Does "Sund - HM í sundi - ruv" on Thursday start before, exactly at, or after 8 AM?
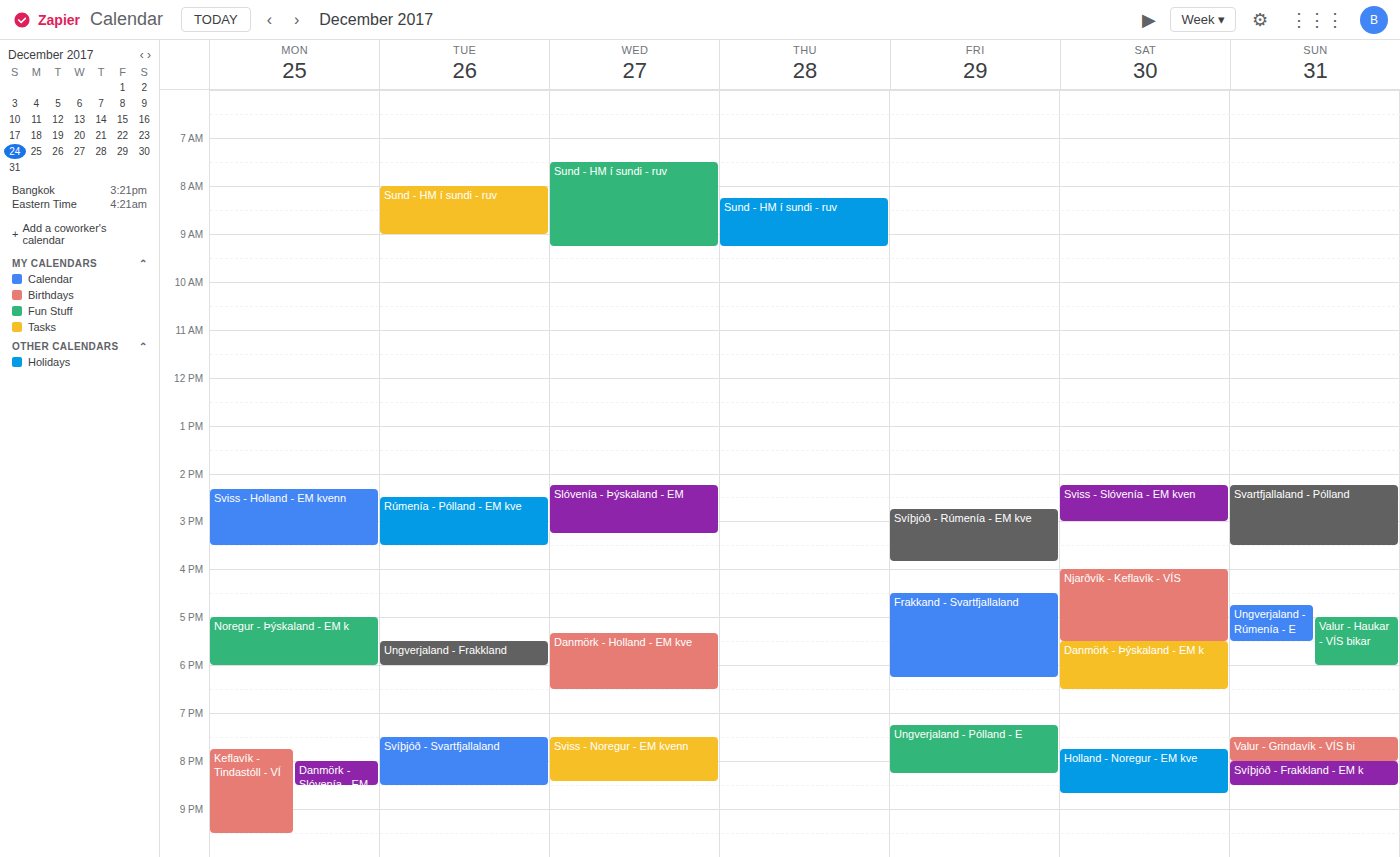
8:15 AM -- after 8 AM, 15 minutes below the 8 AM line.